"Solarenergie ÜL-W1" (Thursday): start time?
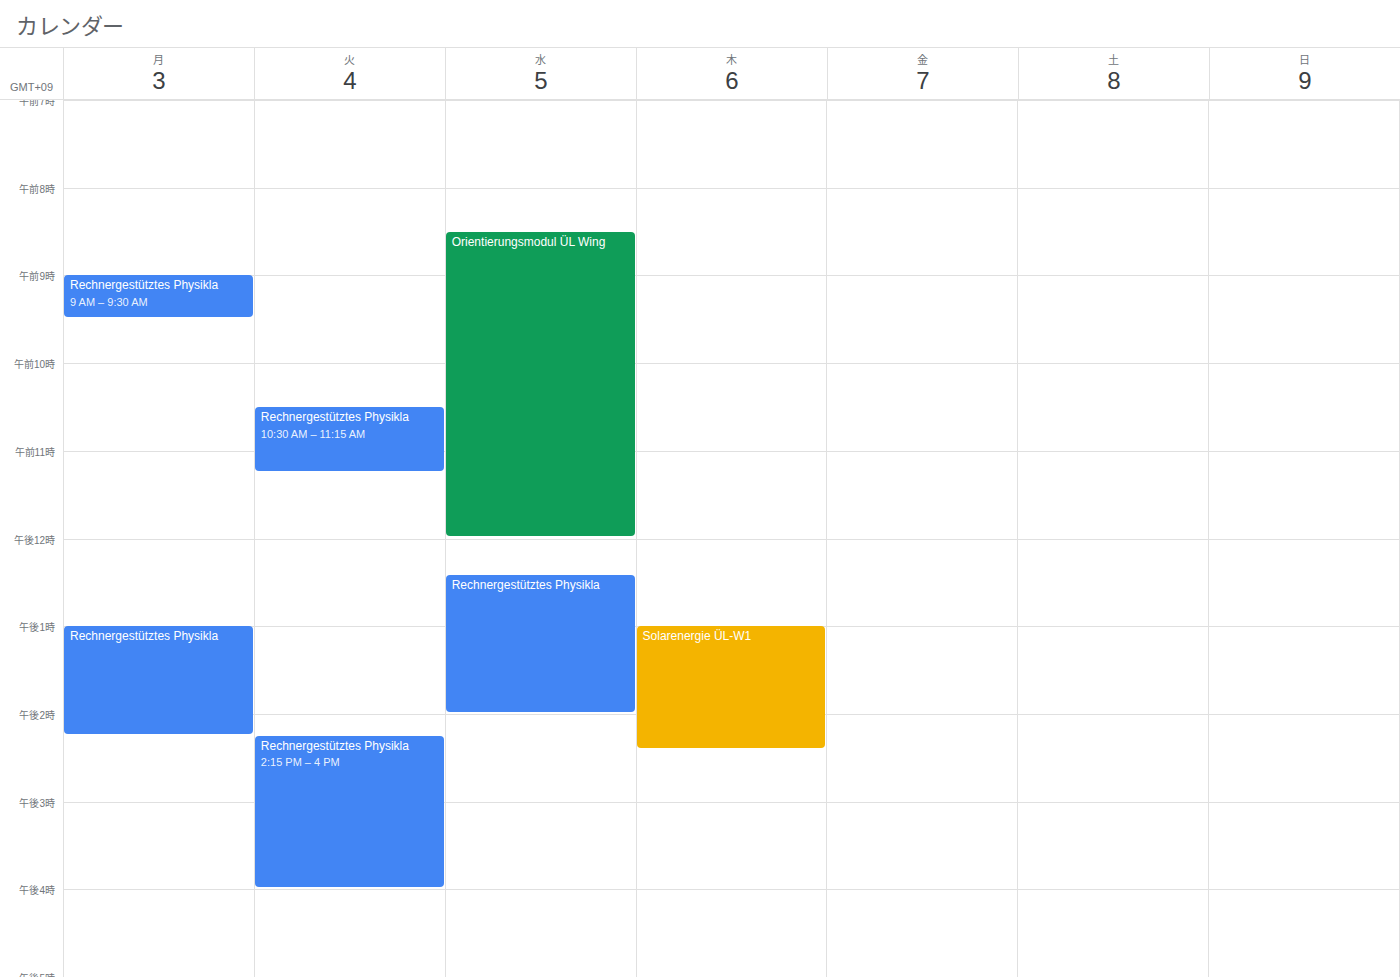
1:00 PM